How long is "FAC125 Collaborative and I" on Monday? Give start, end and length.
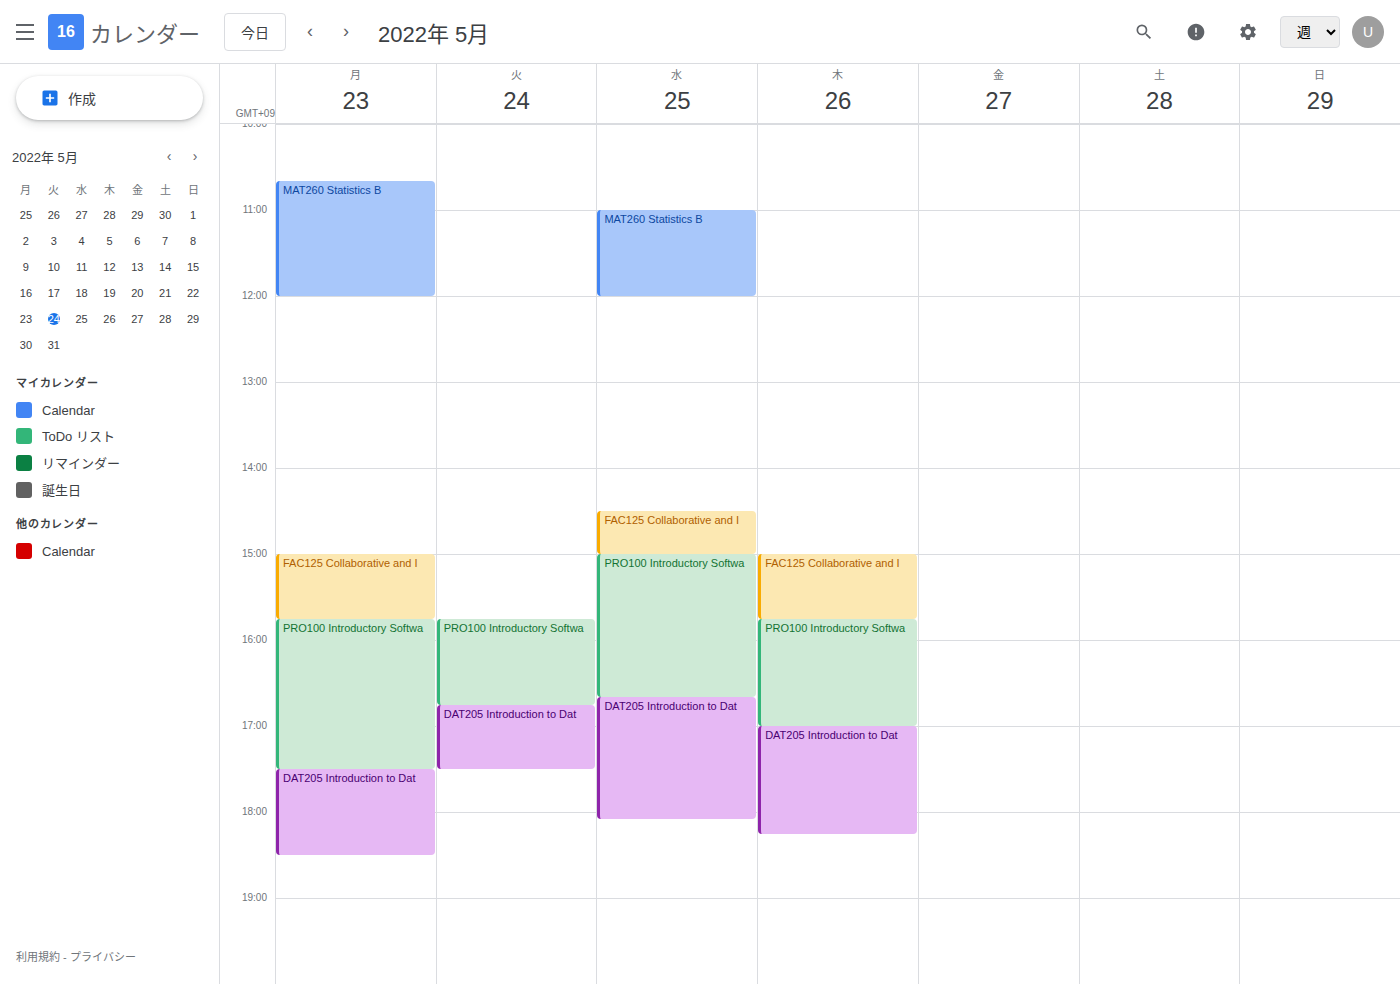
3:00 PM to 3:45 PM, 45 minutes